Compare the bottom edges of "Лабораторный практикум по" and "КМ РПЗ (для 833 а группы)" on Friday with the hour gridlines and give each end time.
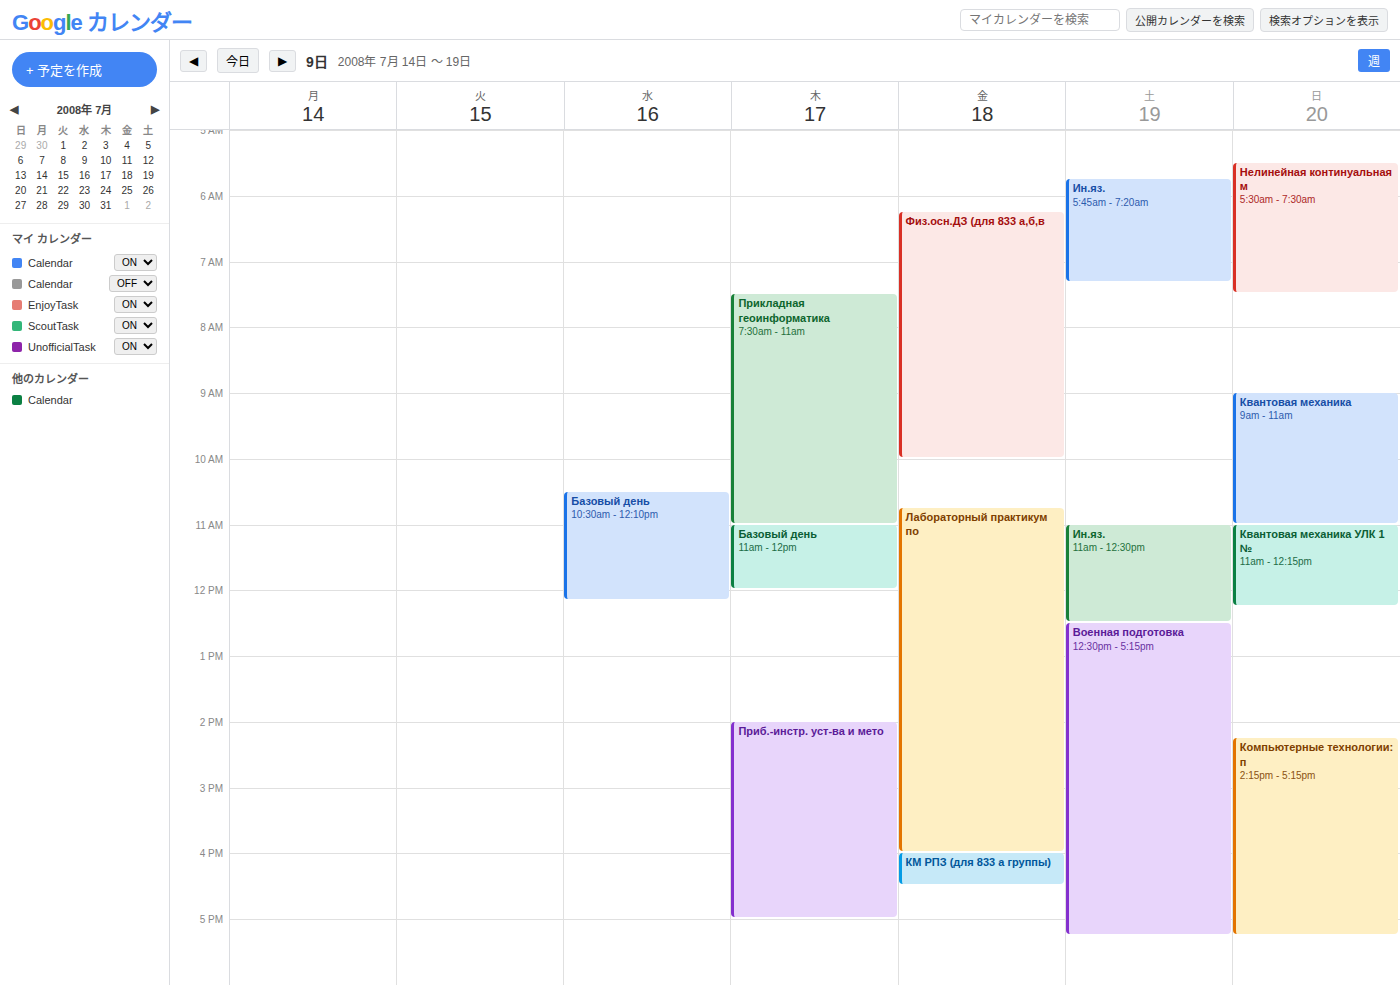
"Лабораторный практикум по": 4:00 PM, exactly on the 4 PM line. "КМ РПЗ (для 833 а группы)": 4:30 PM, halfway between the 4 PM and 5 PM lines.